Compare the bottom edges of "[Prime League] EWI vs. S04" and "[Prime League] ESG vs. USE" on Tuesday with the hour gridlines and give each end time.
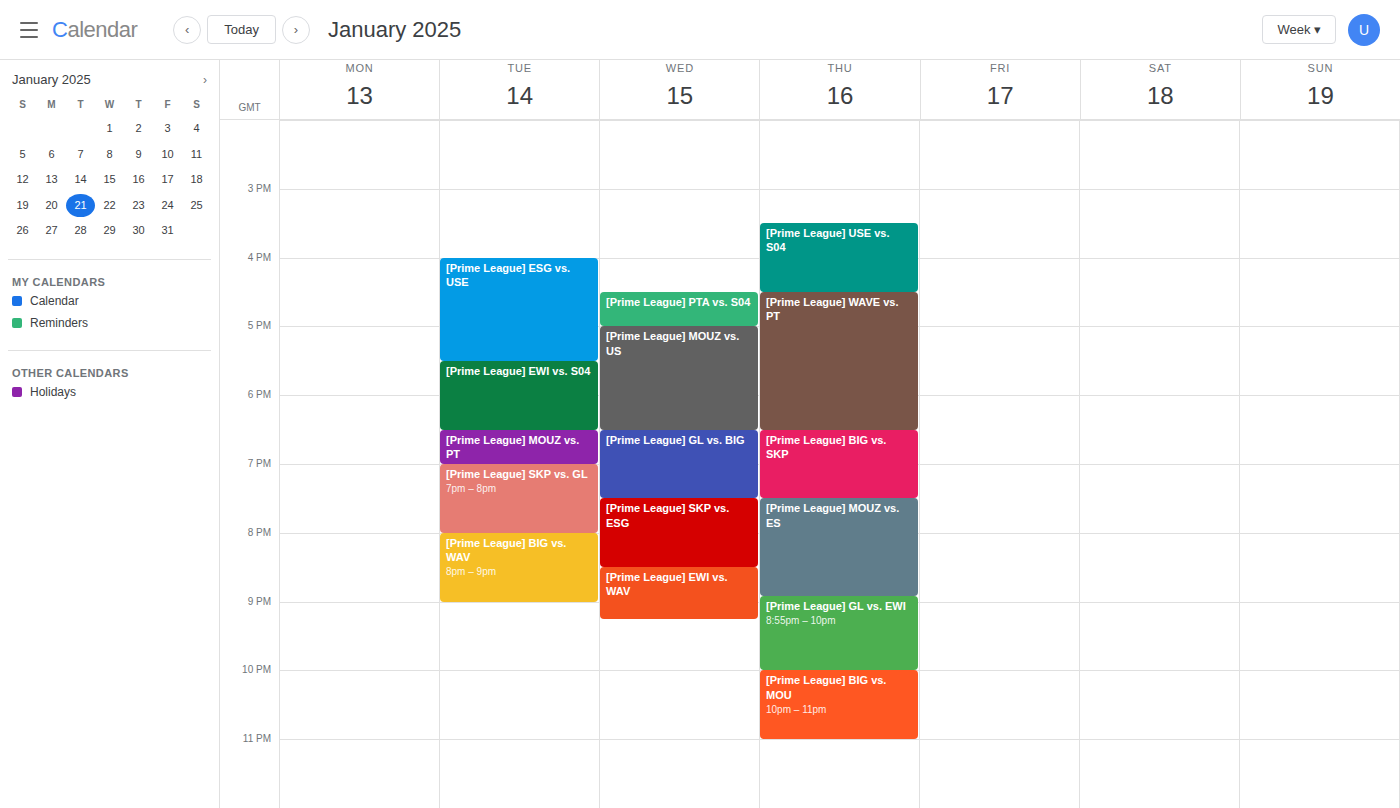
"[Prime League] EWI vs. S04": 6:30 PM, halfway between the 6 PM and 7 PM lines. "[Prime League] ESG vs. USE": 5:30 PM, halfway between the 5 PM and 6 PM lines.